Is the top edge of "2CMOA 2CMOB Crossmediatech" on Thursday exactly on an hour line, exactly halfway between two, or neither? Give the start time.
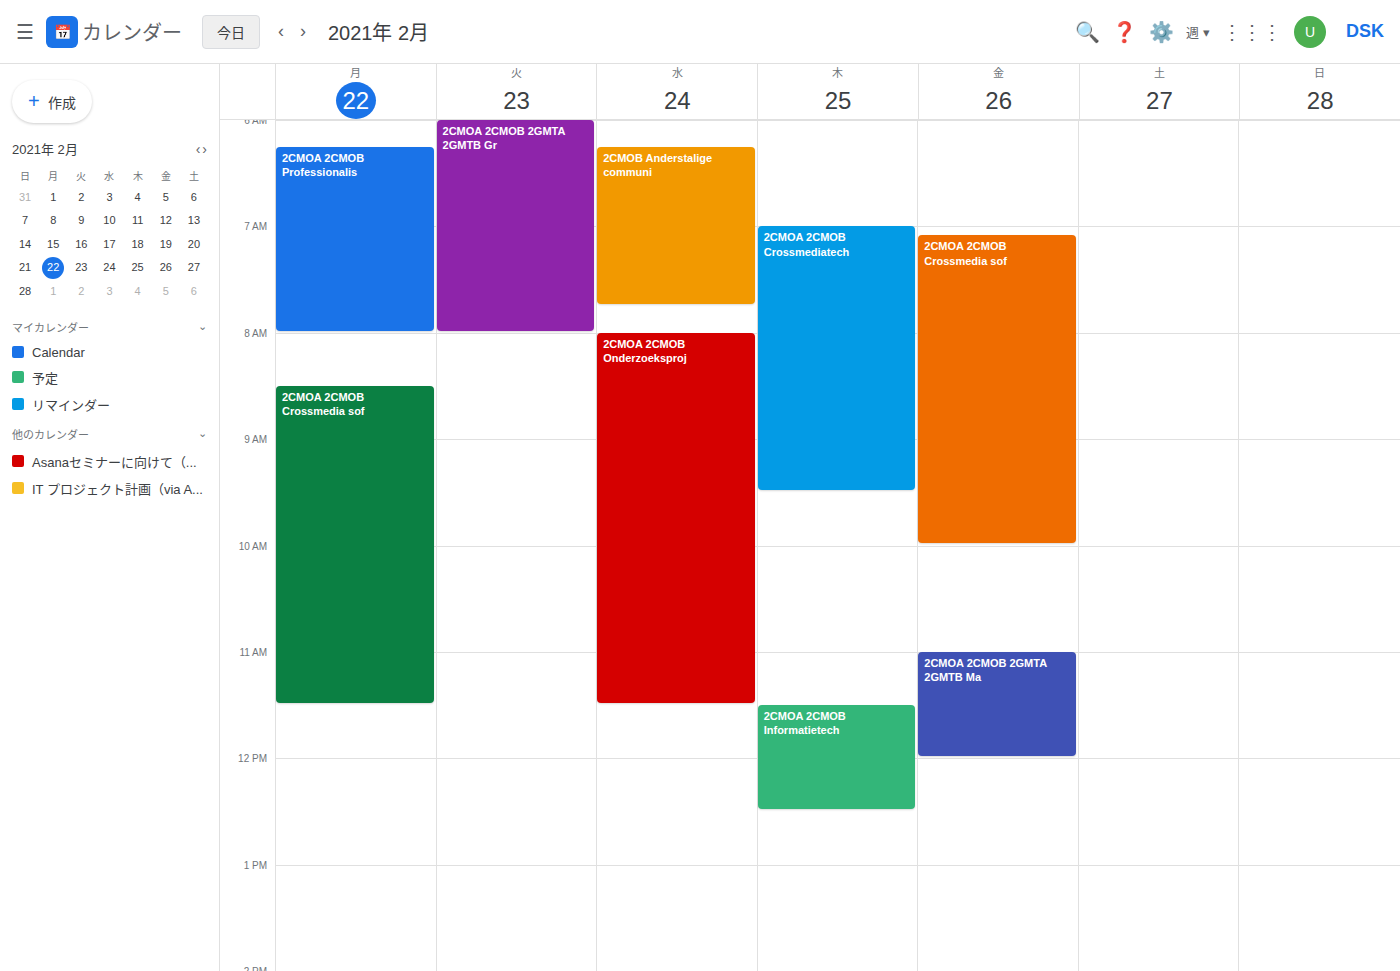
7:00 AM -- exactly on the 7 AM line.